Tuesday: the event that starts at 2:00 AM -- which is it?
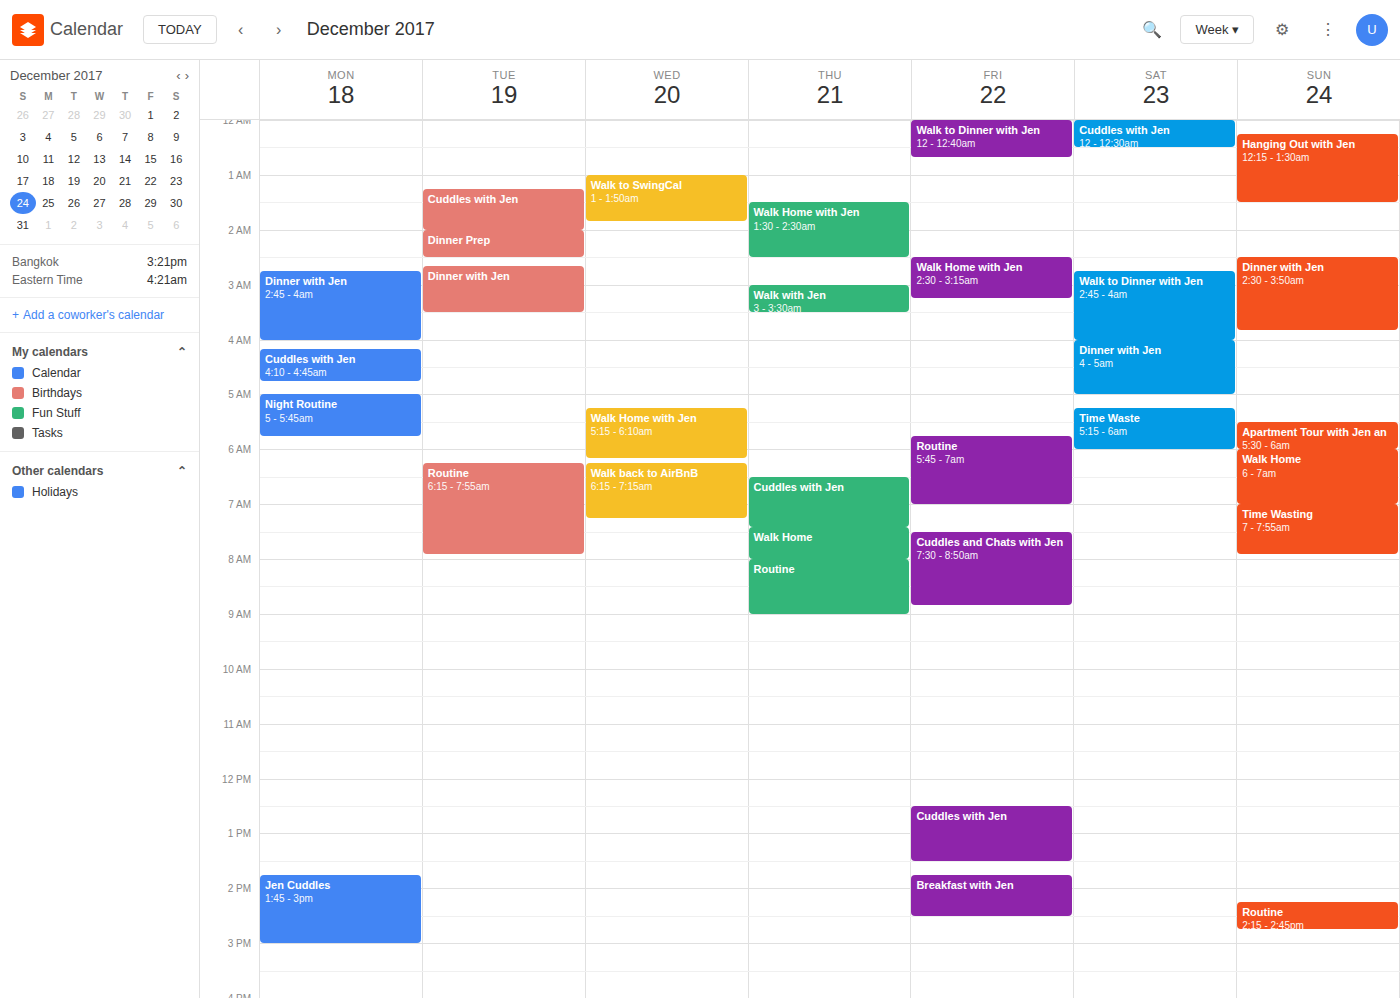
"Dinner Prep"